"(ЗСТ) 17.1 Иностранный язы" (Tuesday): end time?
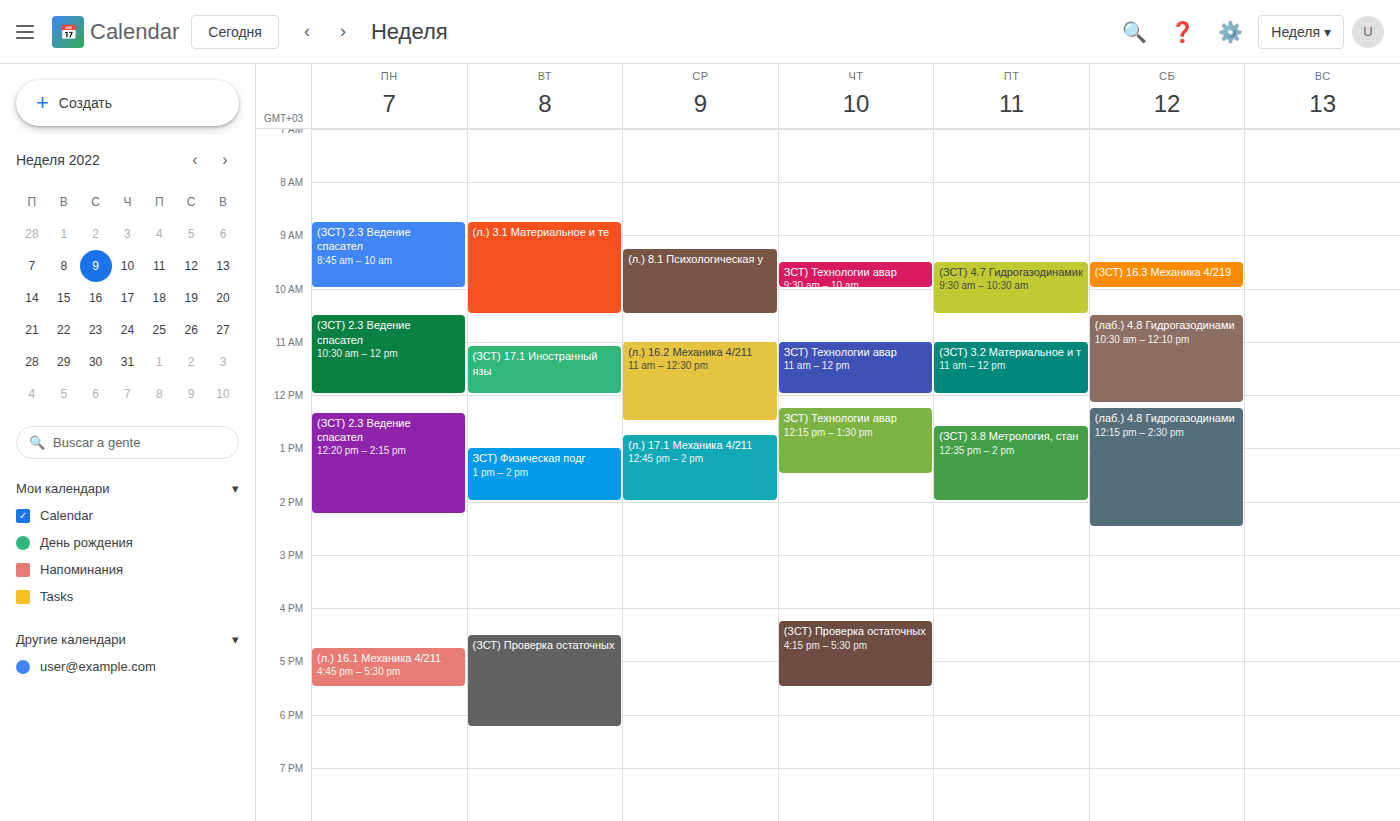
12:00 PM